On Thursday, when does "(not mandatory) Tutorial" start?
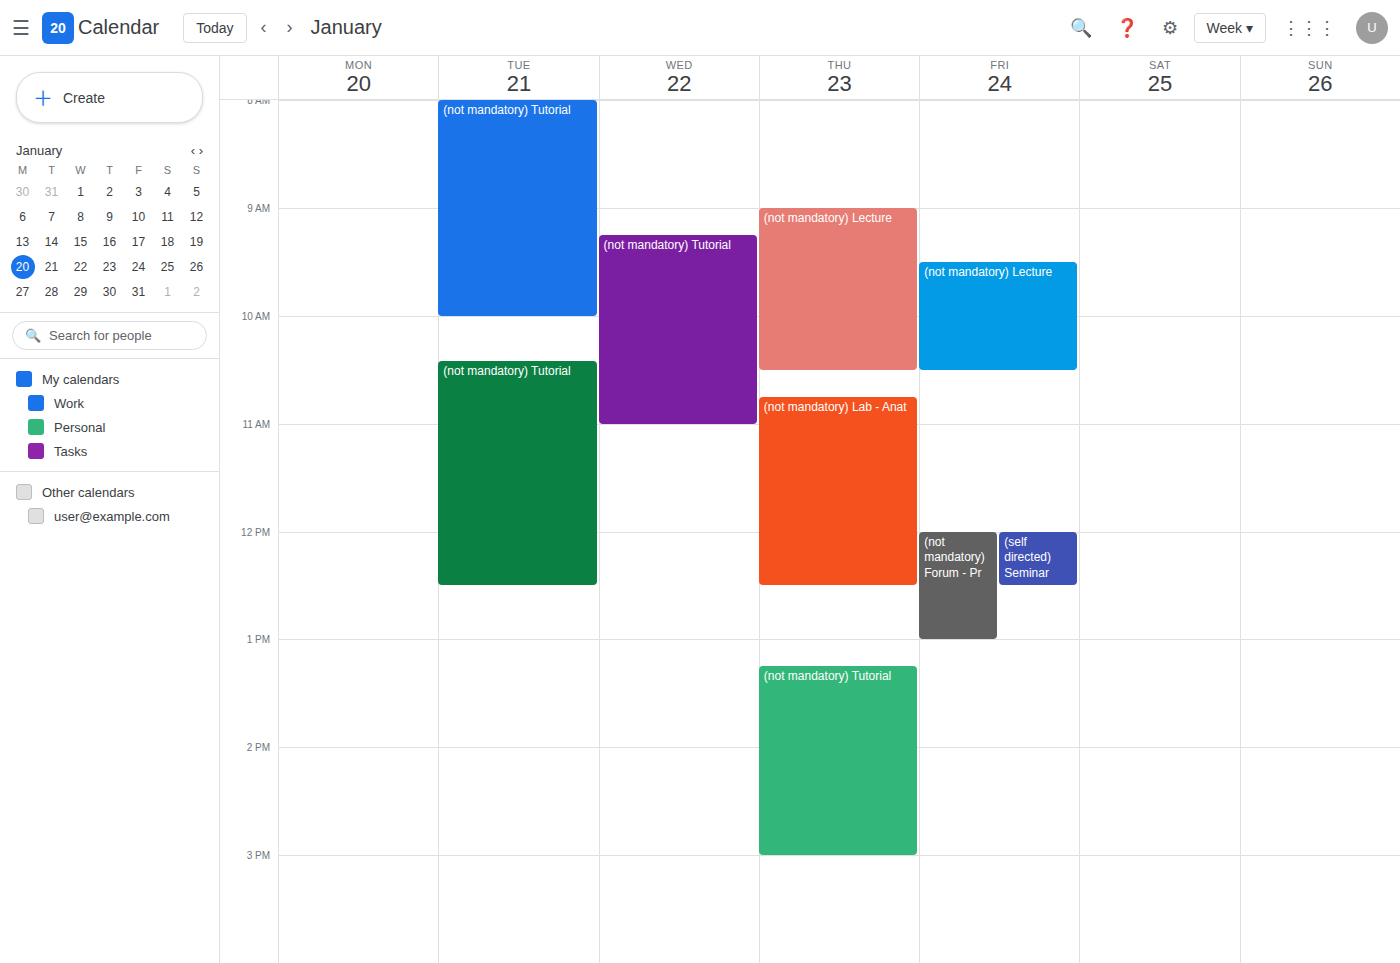
1:15 PM